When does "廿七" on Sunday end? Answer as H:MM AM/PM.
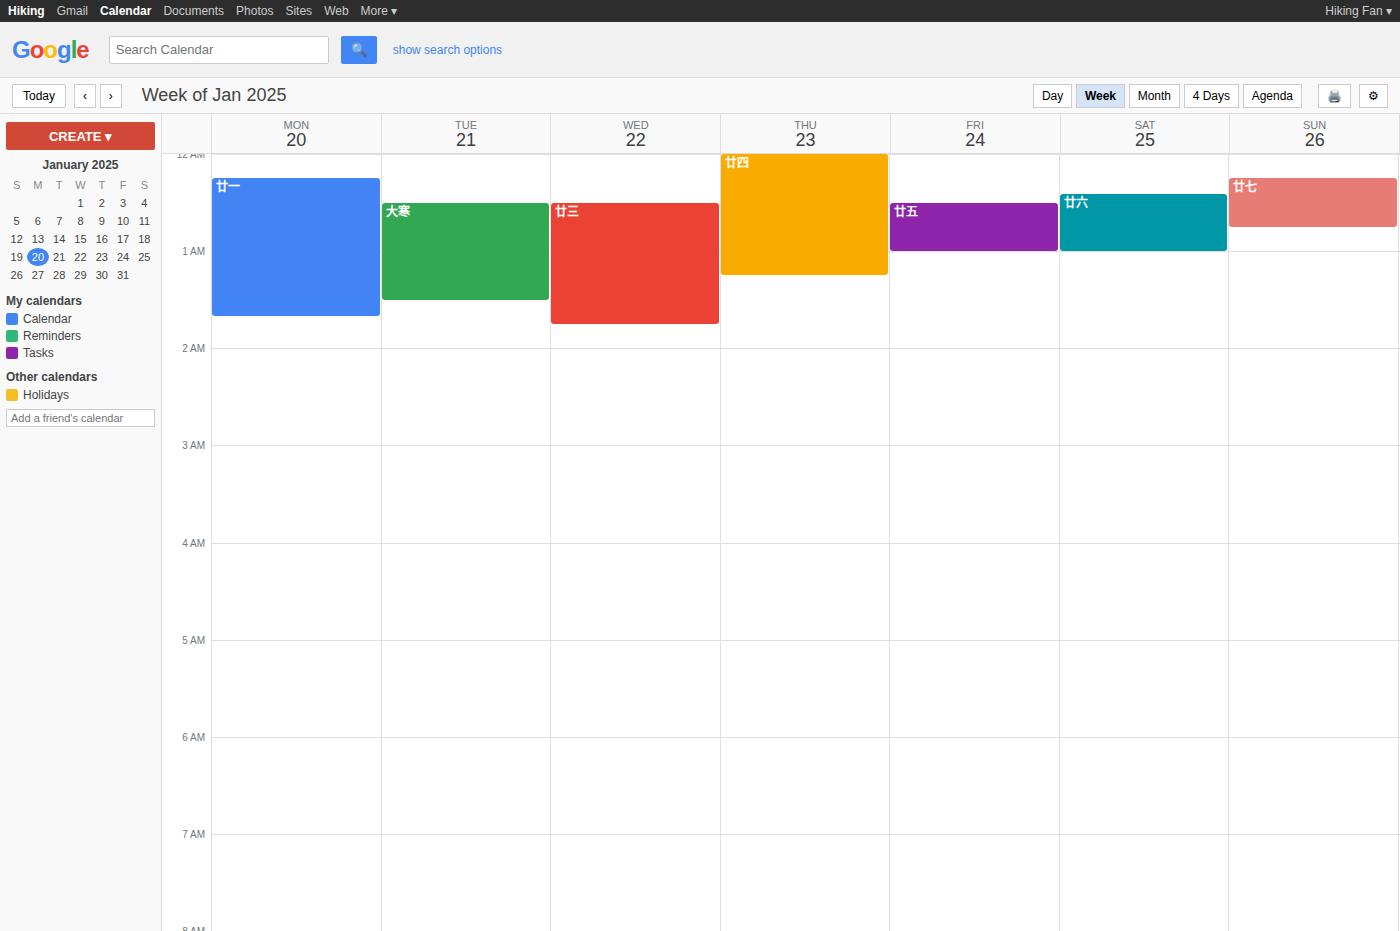
12:45 AM